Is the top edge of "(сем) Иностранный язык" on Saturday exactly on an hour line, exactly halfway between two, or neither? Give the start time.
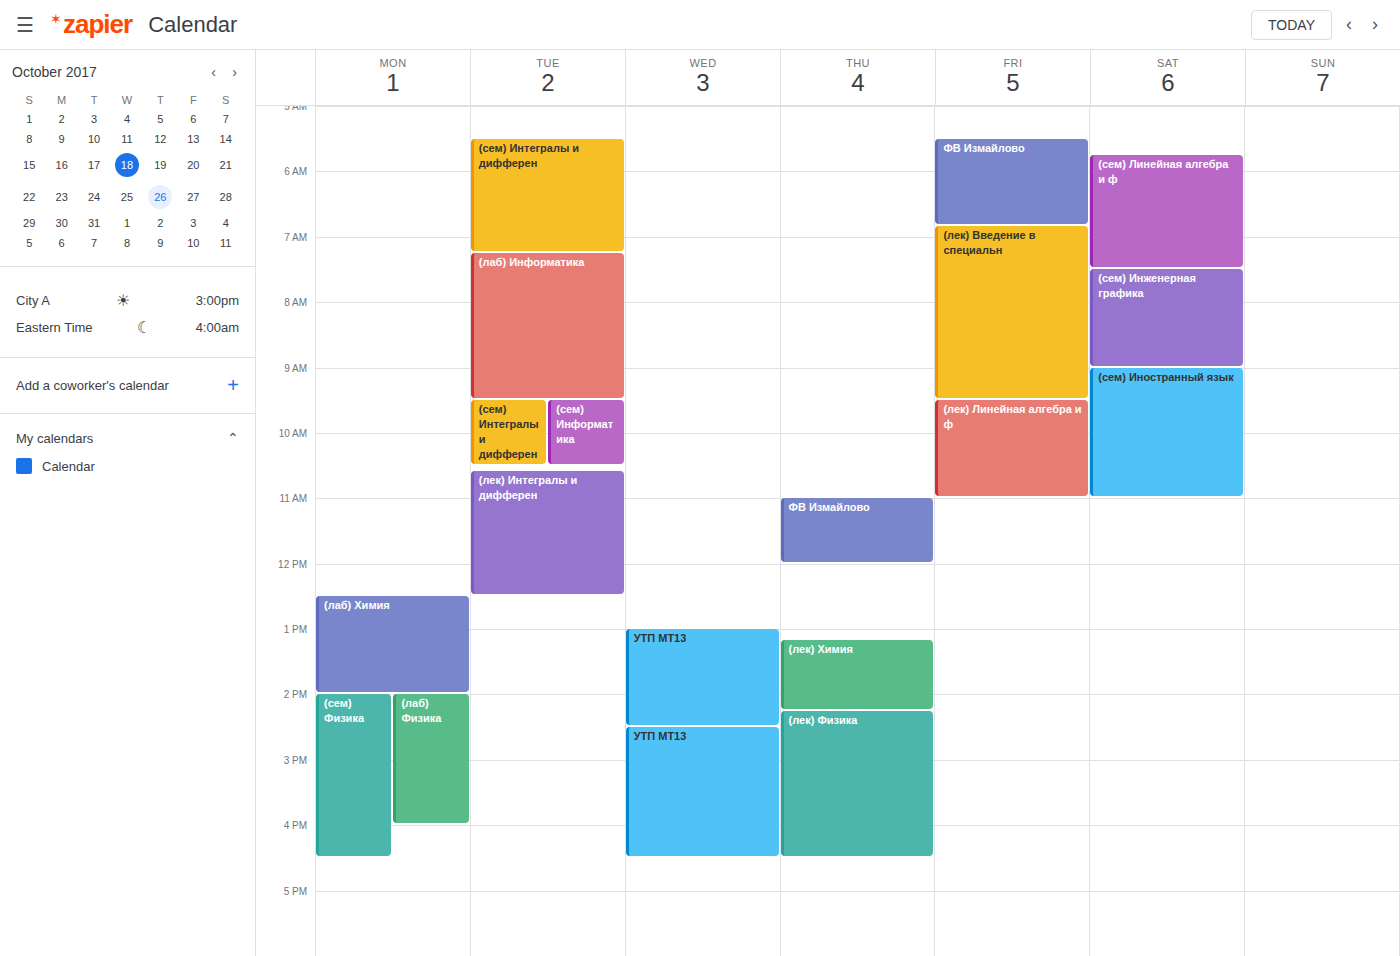
9:00 AM -- exactly on the 9 AM line.